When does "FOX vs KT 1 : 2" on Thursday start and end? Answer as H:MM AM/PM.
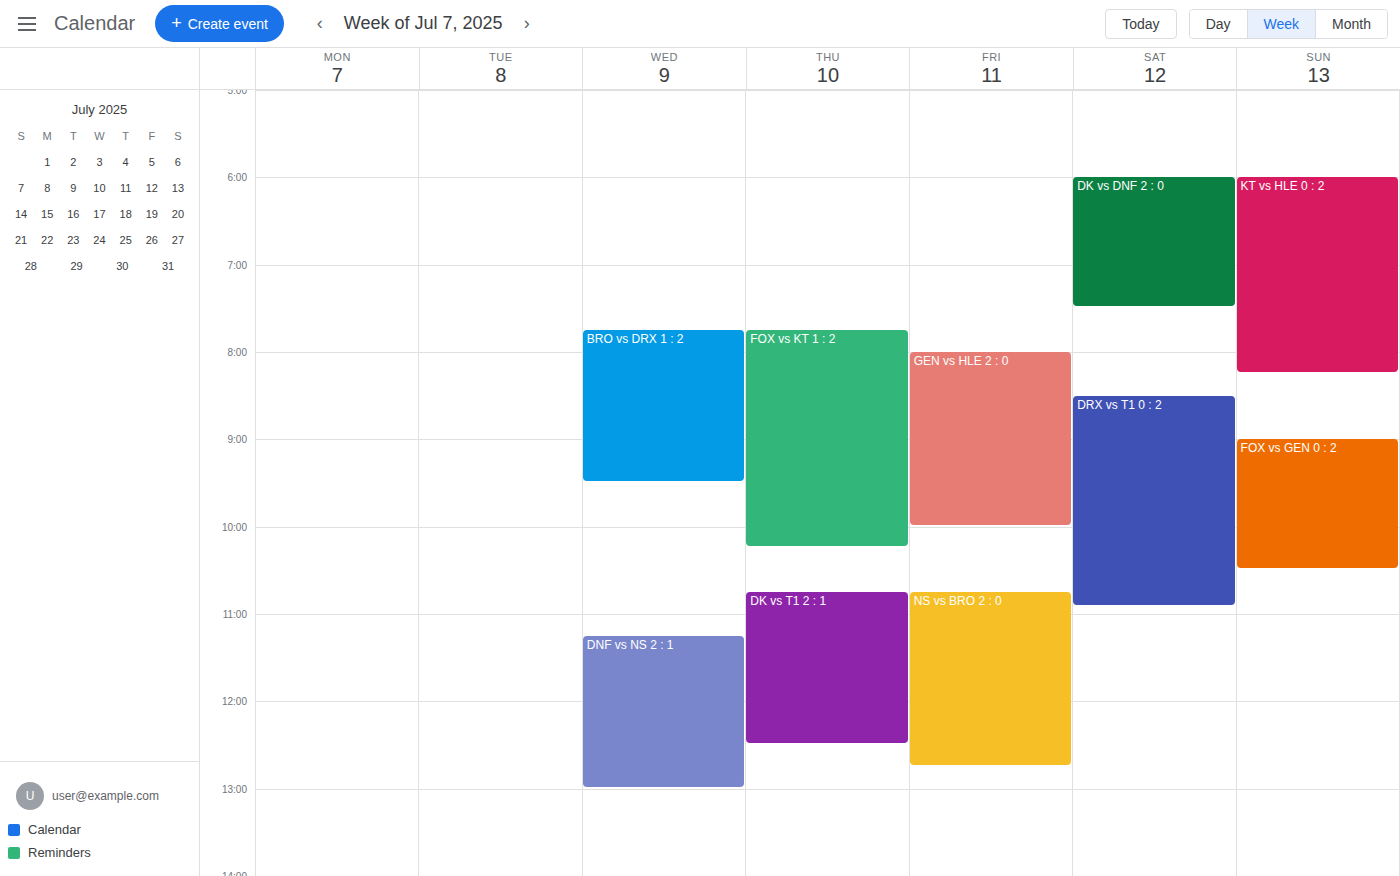
7:45 AM to 10:15 AM